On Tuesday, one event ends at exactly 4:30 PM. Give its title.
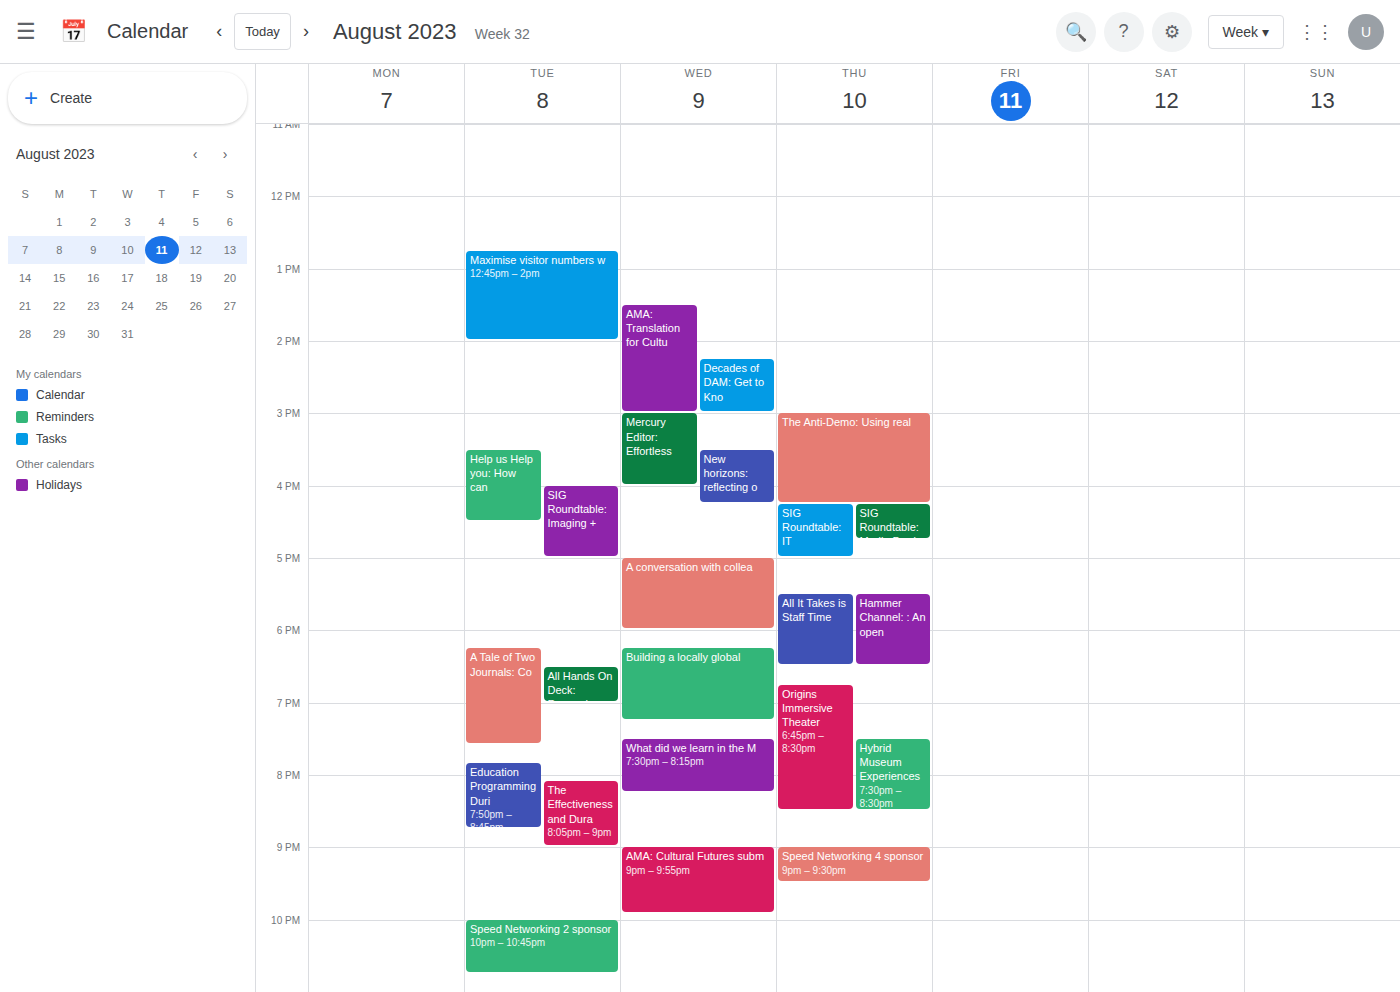
"Help us Help you: How can"